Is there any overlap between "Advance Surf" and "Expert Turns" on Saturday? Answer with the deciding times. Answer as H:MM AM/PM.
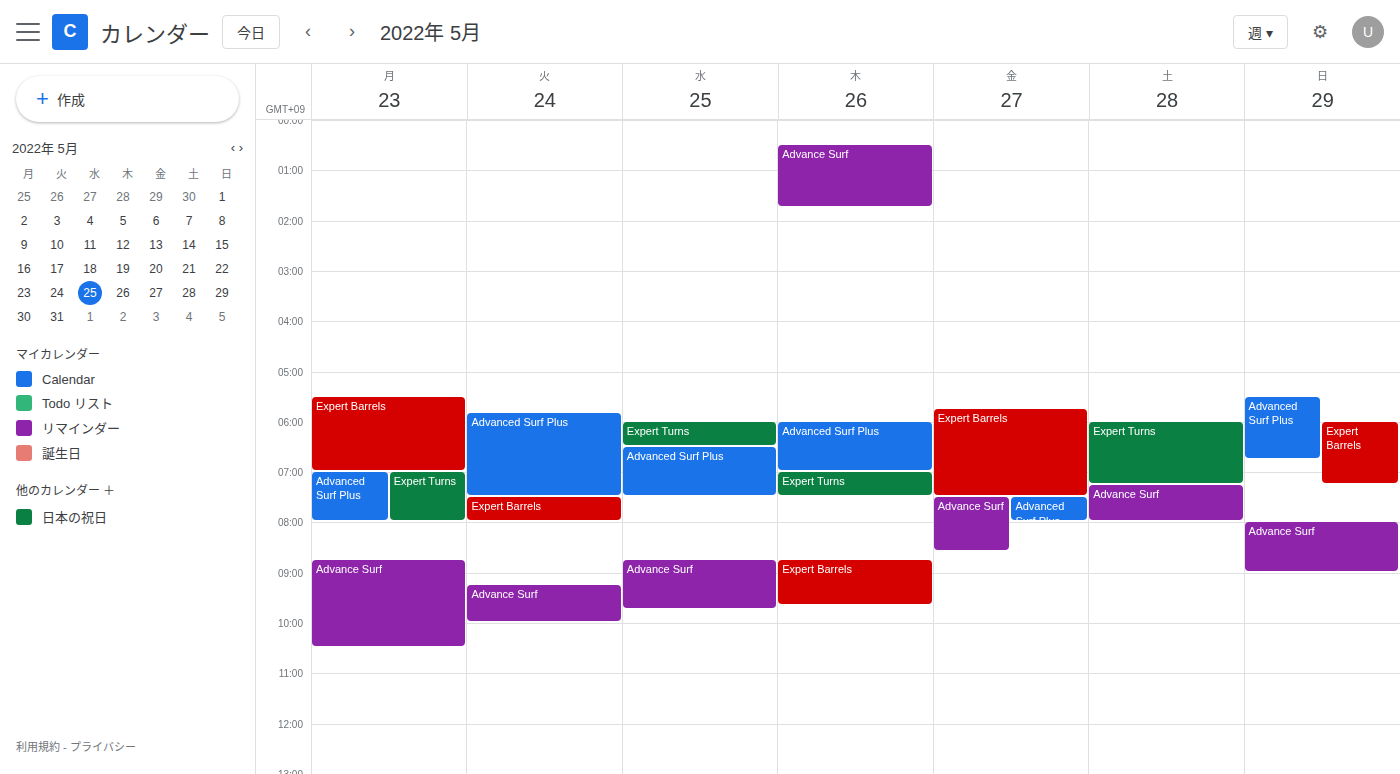
"Expert Turns" ends at 7:15 AM, exactly when "Advance Surf" starts -- they touch but do not overlap.